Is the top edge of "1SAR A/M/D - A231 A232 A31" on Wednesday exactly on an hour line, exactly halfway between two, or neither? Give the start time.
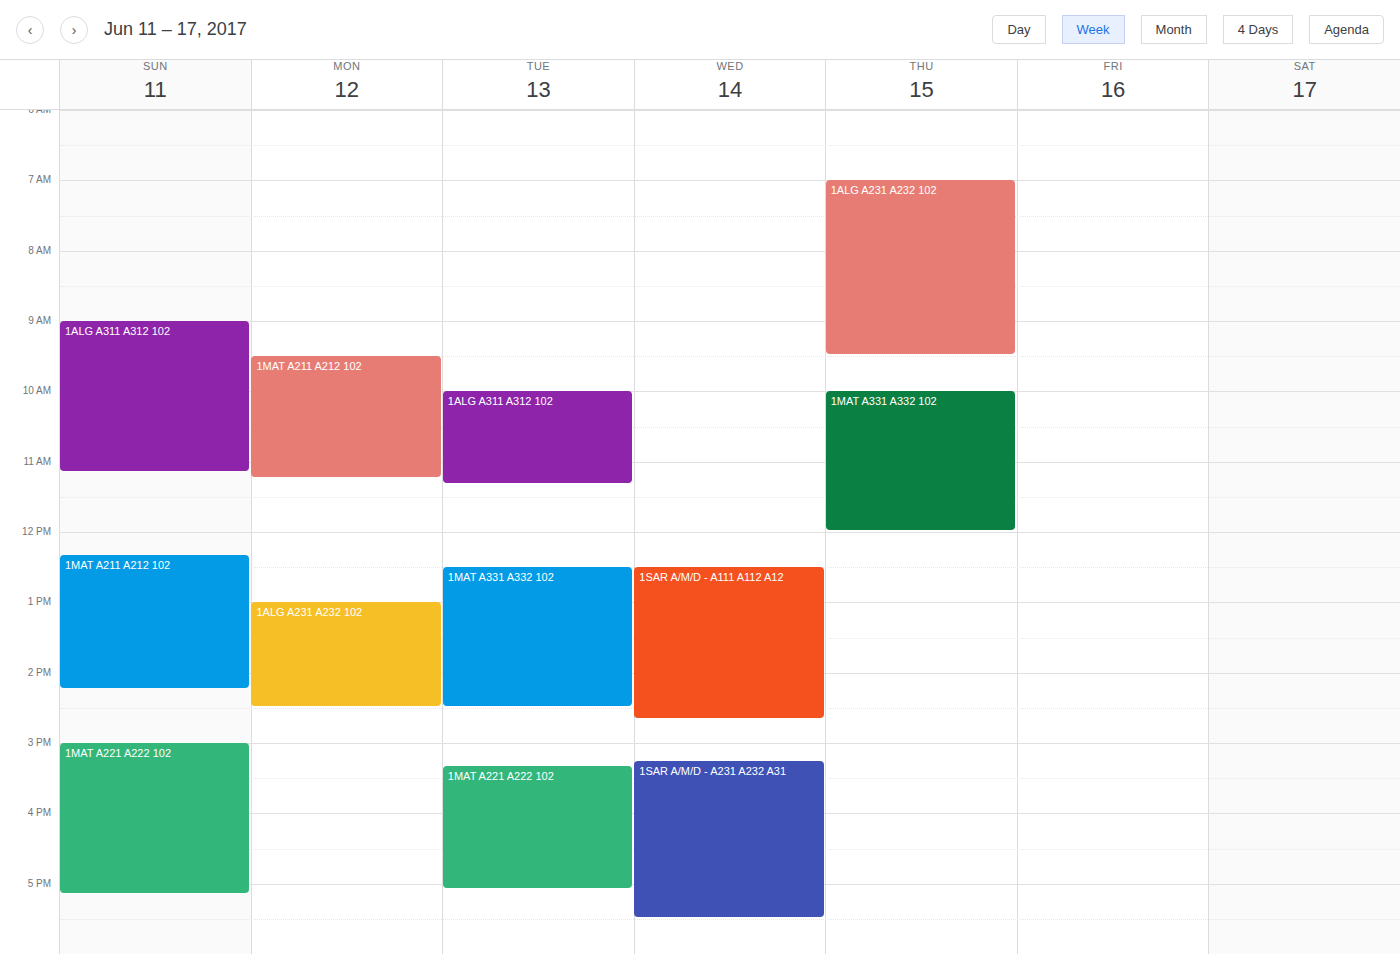
3:15 PM -- neither: a quarter of the way from the 3 PM line to the 4 PM line.